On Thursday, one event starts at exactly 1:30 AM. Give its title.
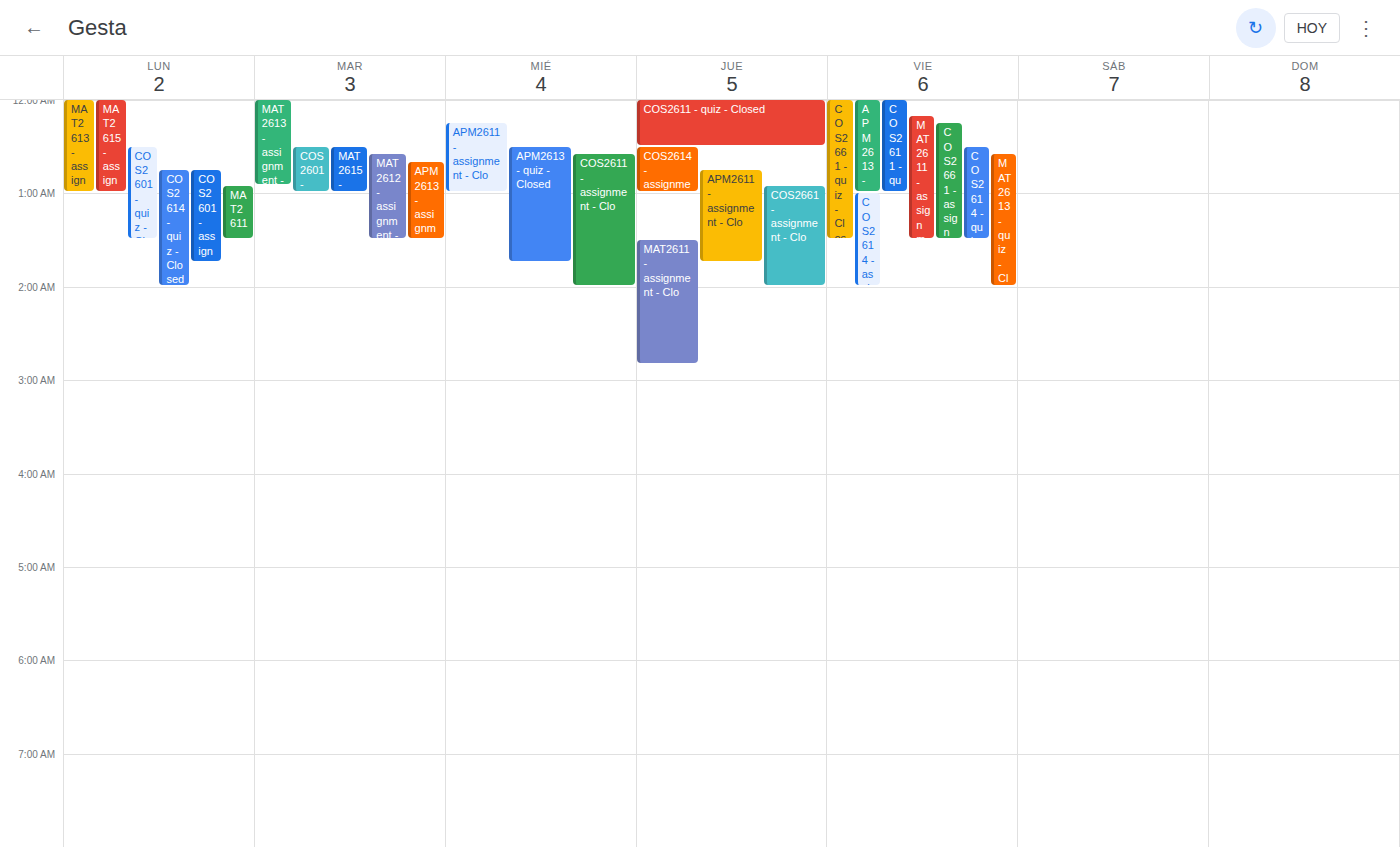
"MAT2611 - assignment - Clo"